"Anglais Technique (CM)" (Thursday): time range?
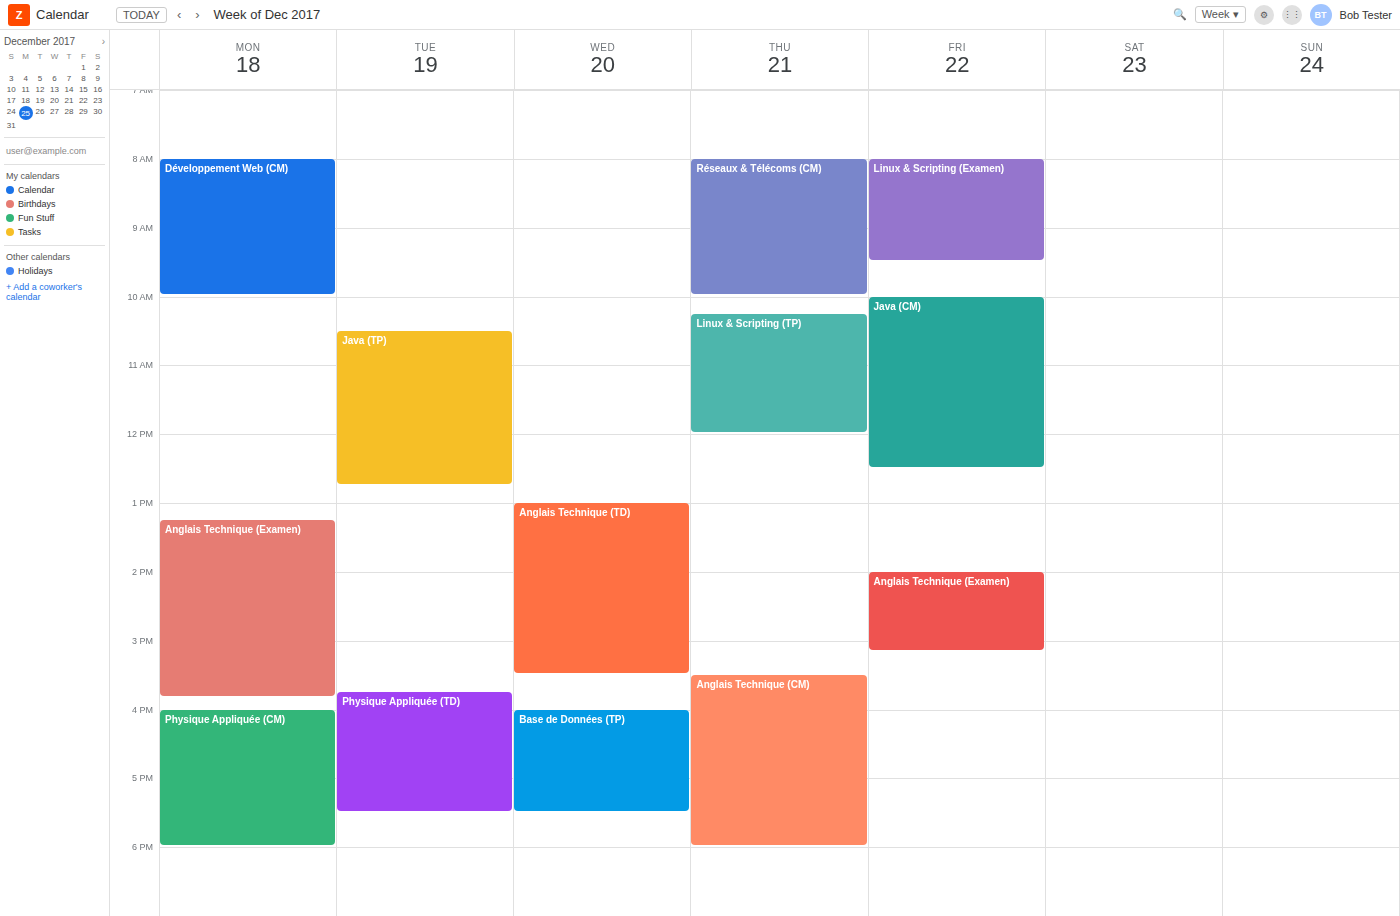
3:30 PM to 6:00 PM